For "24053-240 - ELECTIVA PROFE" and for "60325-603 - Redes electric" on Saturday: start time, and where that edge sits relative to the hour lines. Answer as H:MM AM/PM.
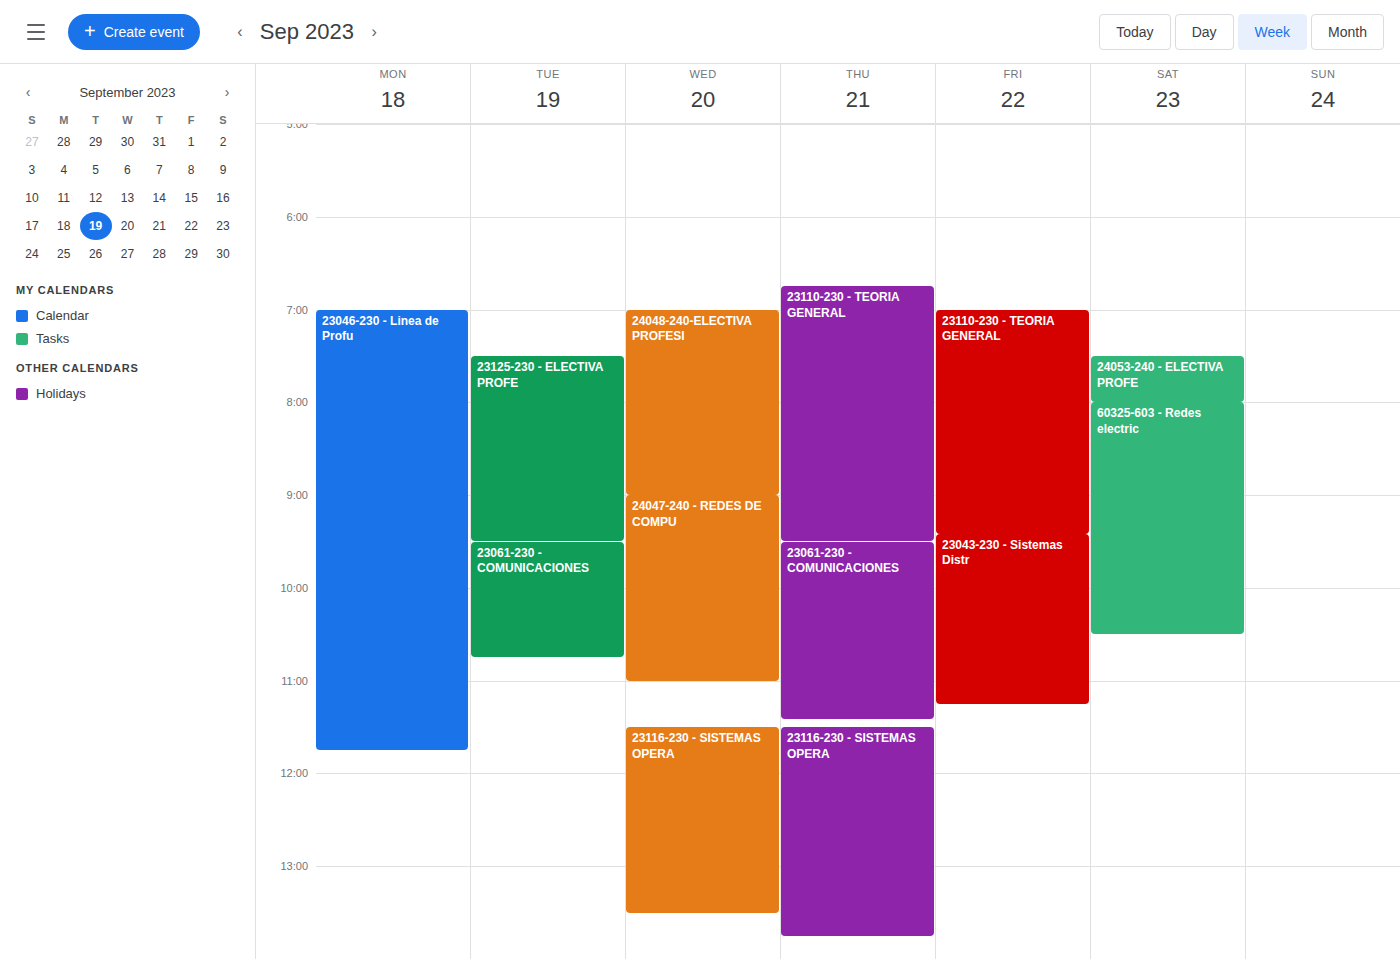
"24053-240 - ELECTIVA PROFE": 7:30 AM, halfway between the 7 AM and 8 AM lines. "60325-603 - Redes electric": 8:00 AM, exactly on the 8 AM line.